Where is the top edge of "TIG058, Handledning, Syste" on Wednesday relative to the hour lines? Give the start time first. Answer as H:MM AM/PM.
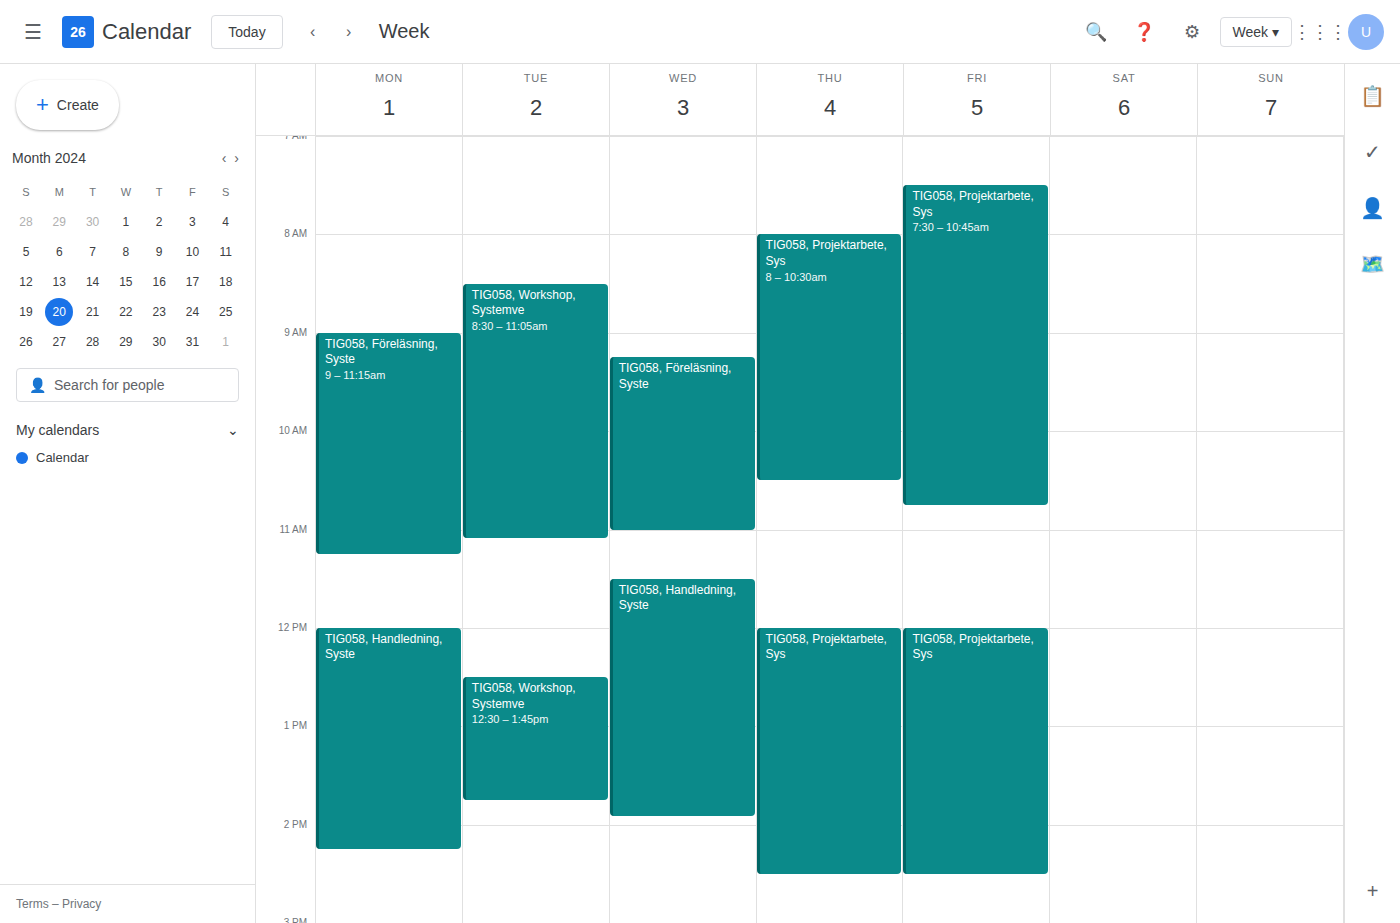
11:30 AM -- halfway between the 11 AM and 12 PM lines.